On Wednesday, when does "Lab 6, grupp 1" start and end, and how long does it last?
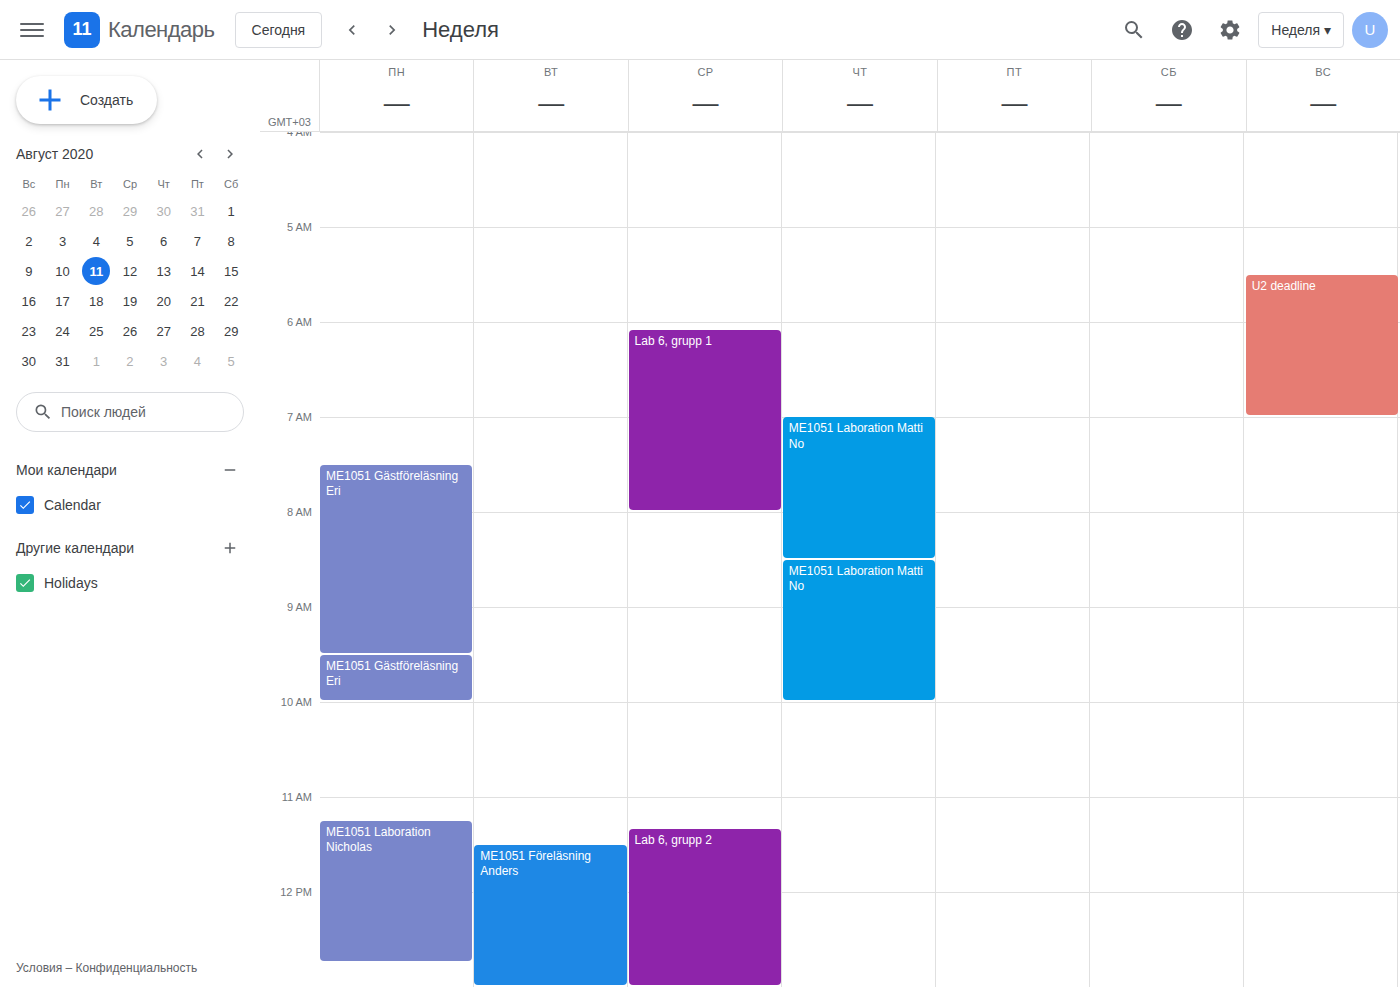
06:05 to 08:00, 1 hour 55 minutes